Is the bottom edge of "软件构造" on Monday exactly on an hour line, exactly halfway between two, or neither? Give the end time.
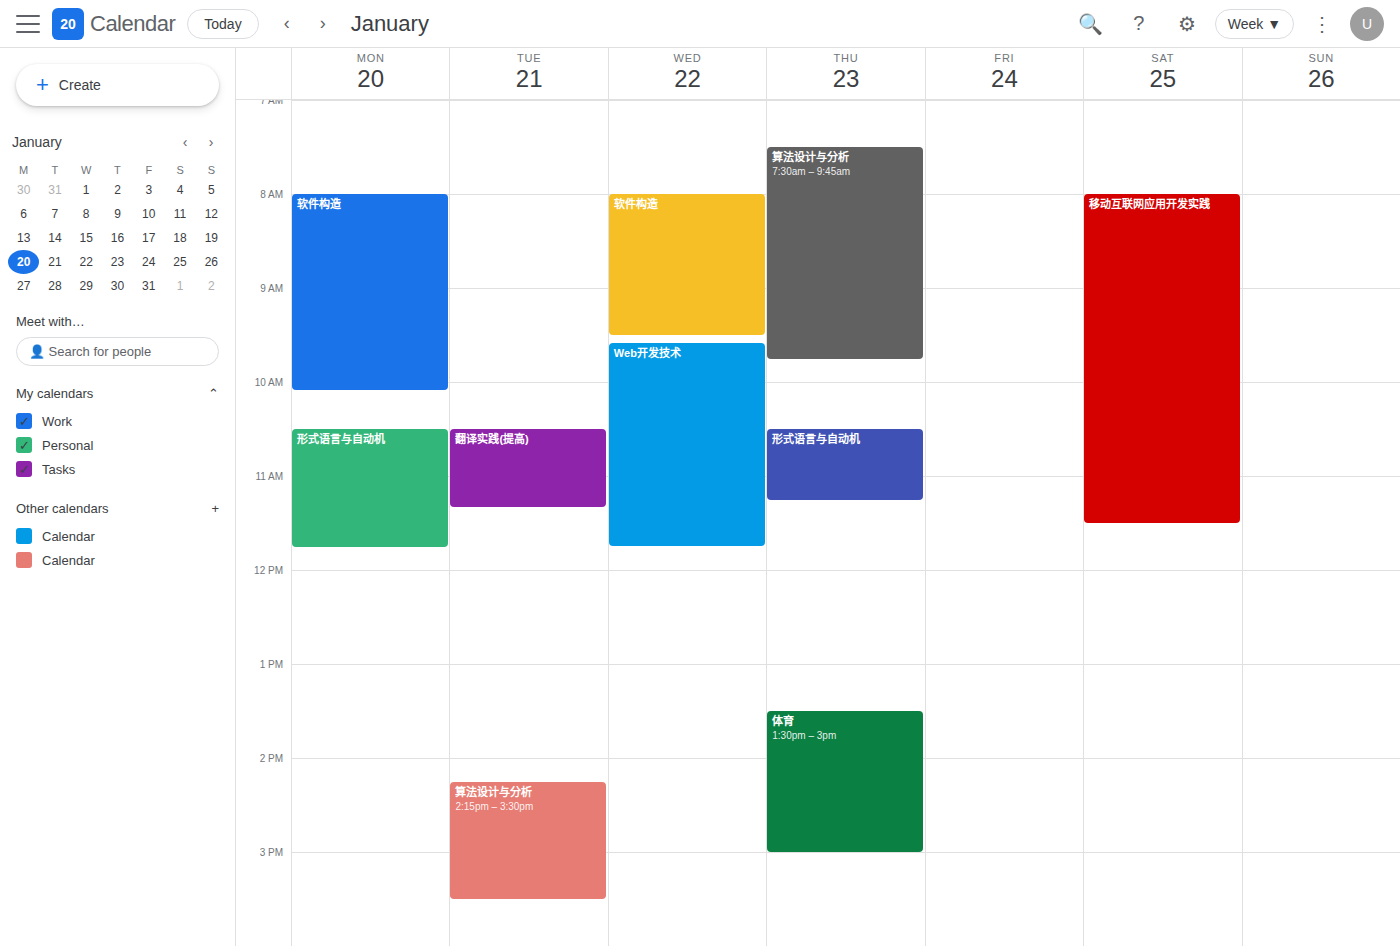
10:05 AM -- neither: 5 minutes below the 10 AM line and 55 minutes above the 11 AM line.